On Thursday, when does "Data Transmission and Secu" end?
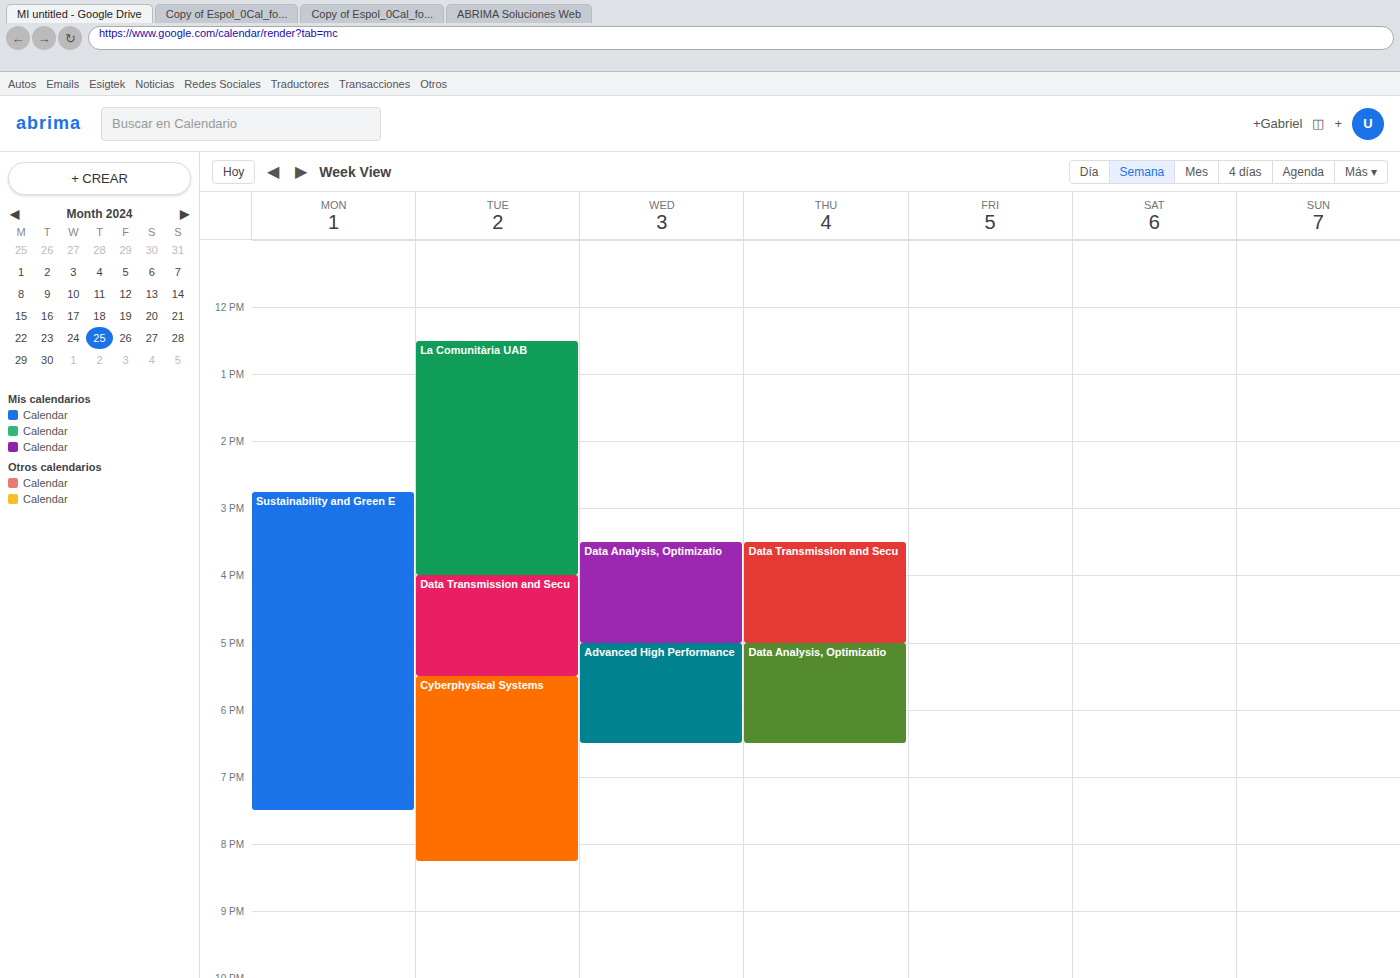
5:00 PM